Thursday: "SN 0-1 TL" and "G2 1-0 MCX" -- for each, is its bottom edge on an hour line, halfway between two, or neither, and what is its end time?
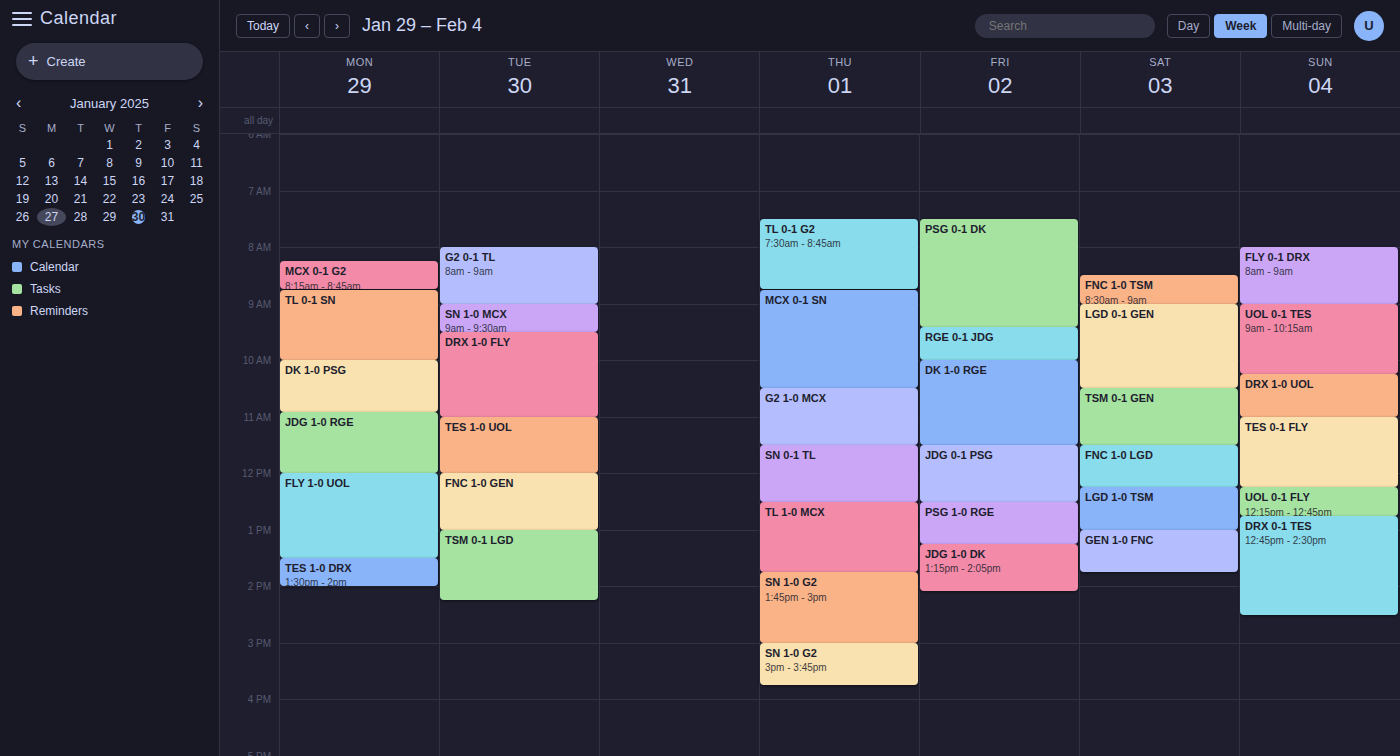
"SN 0-1 TL": 12:30 PM, halfway between the 12 PM and 1 PM lines. "G2 1-0 MCX": 11:30 AM, halfway between the 11 AM and 12 PM lines.